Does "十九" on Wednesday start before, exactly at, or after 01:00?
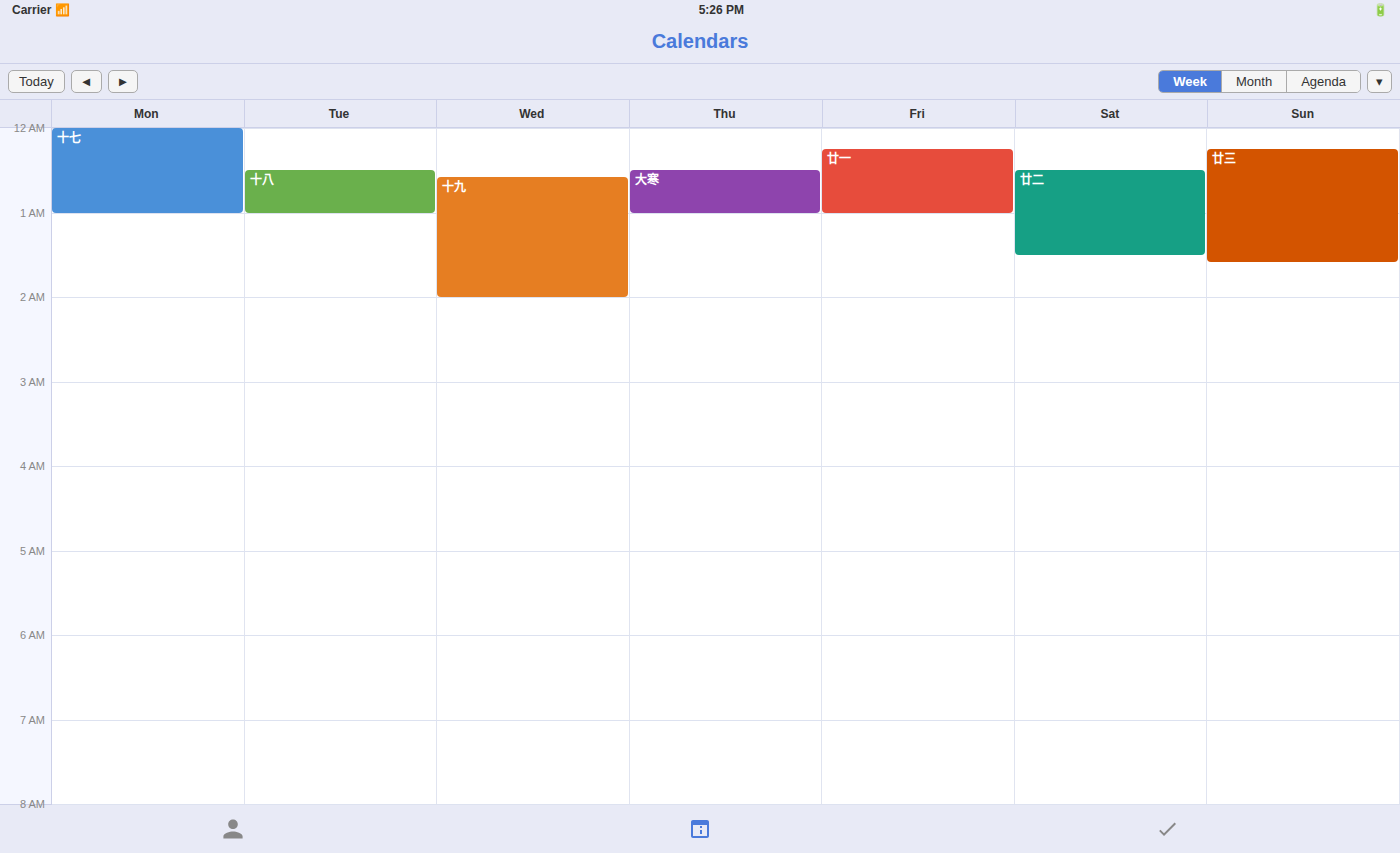
00:35 -- before 01:00, 25 minutes above the 01:00 line.